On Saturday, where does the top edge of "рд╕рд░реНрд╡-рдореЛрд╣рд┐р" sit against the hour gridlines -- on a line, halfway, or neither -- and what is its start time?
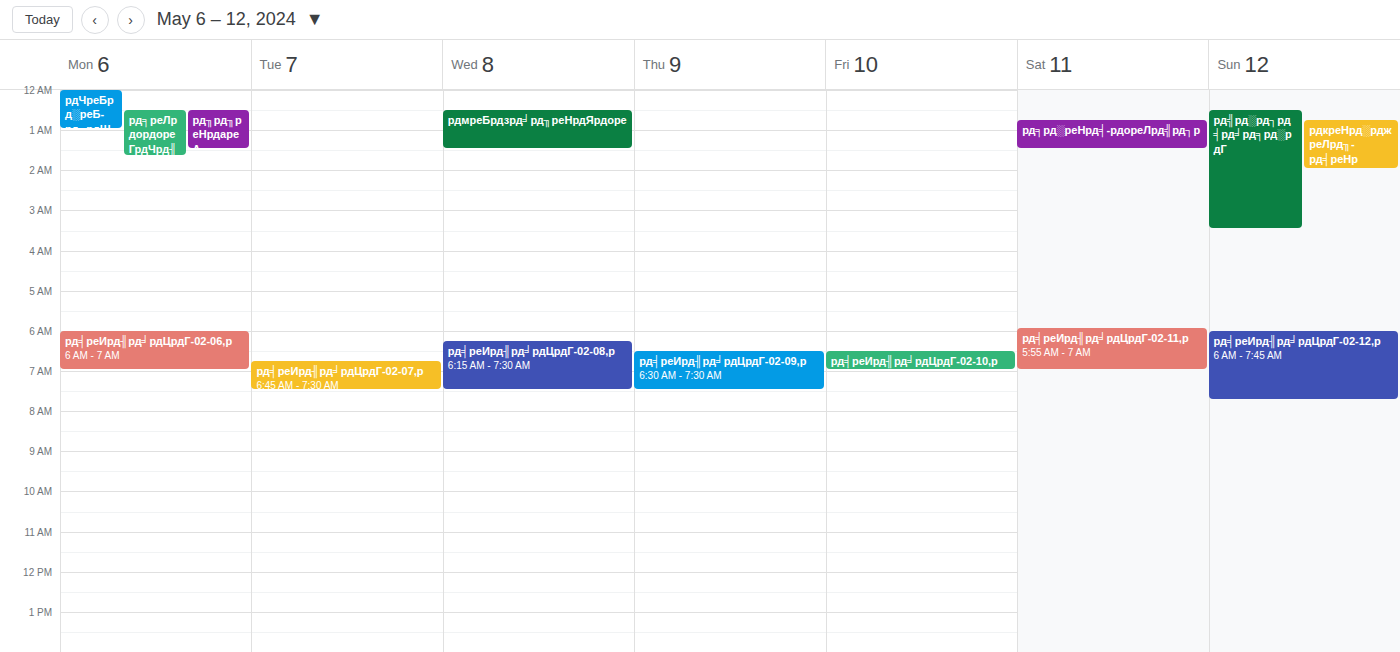
12:45 AM -- neither: three quarters of the way from the 12 AM line to the 1 AM line.